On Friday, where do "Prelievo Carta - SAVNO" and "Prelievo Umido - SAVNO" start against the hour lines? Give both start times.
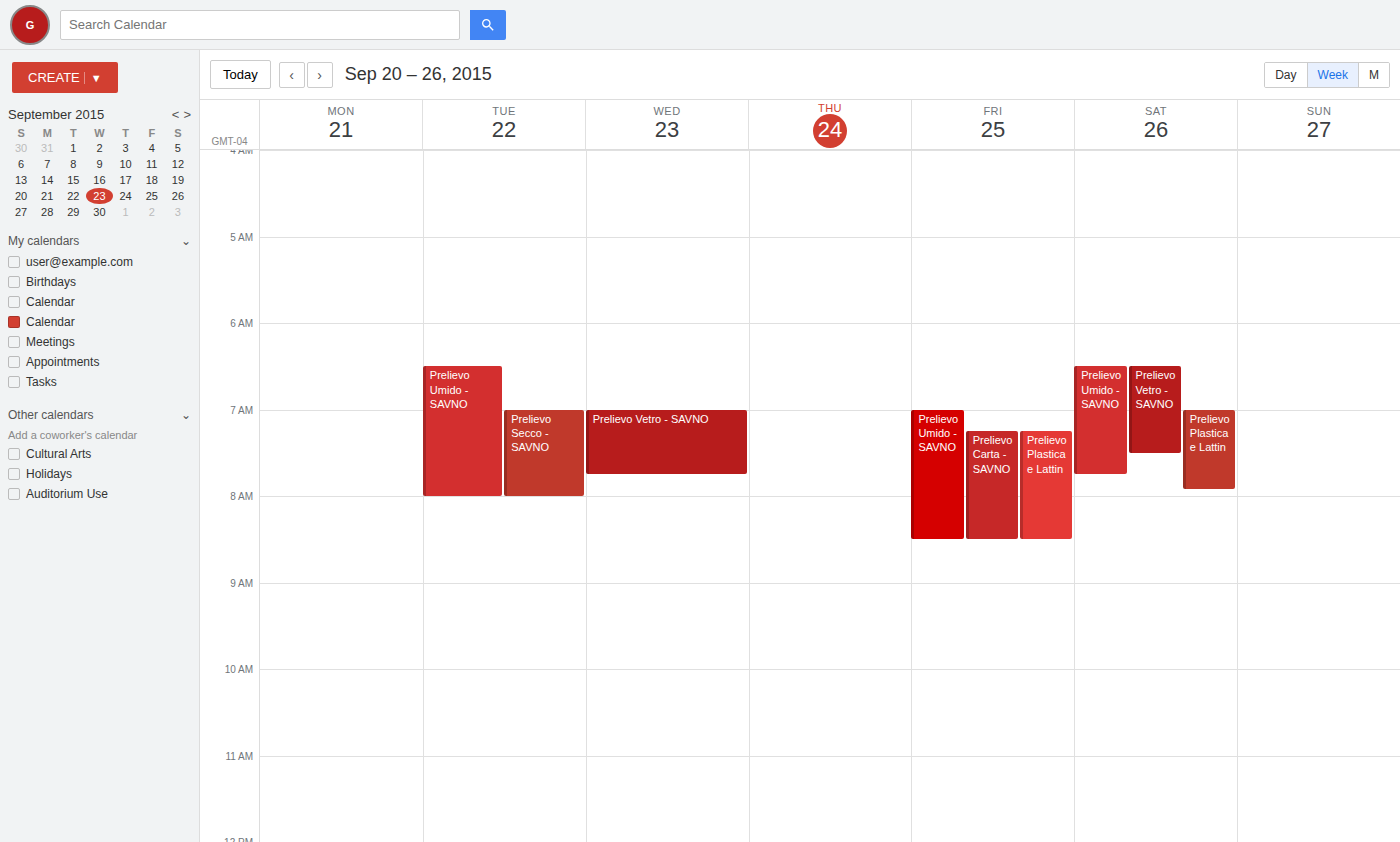
"Prelievo Carta - SAVNO": 7:15 AM, neither: a quarter of the way from the 7 AM line to the 8 AM line. "Prelievo Umido - SAVNO": 7:00 AM, exactly on the 7 AM line.